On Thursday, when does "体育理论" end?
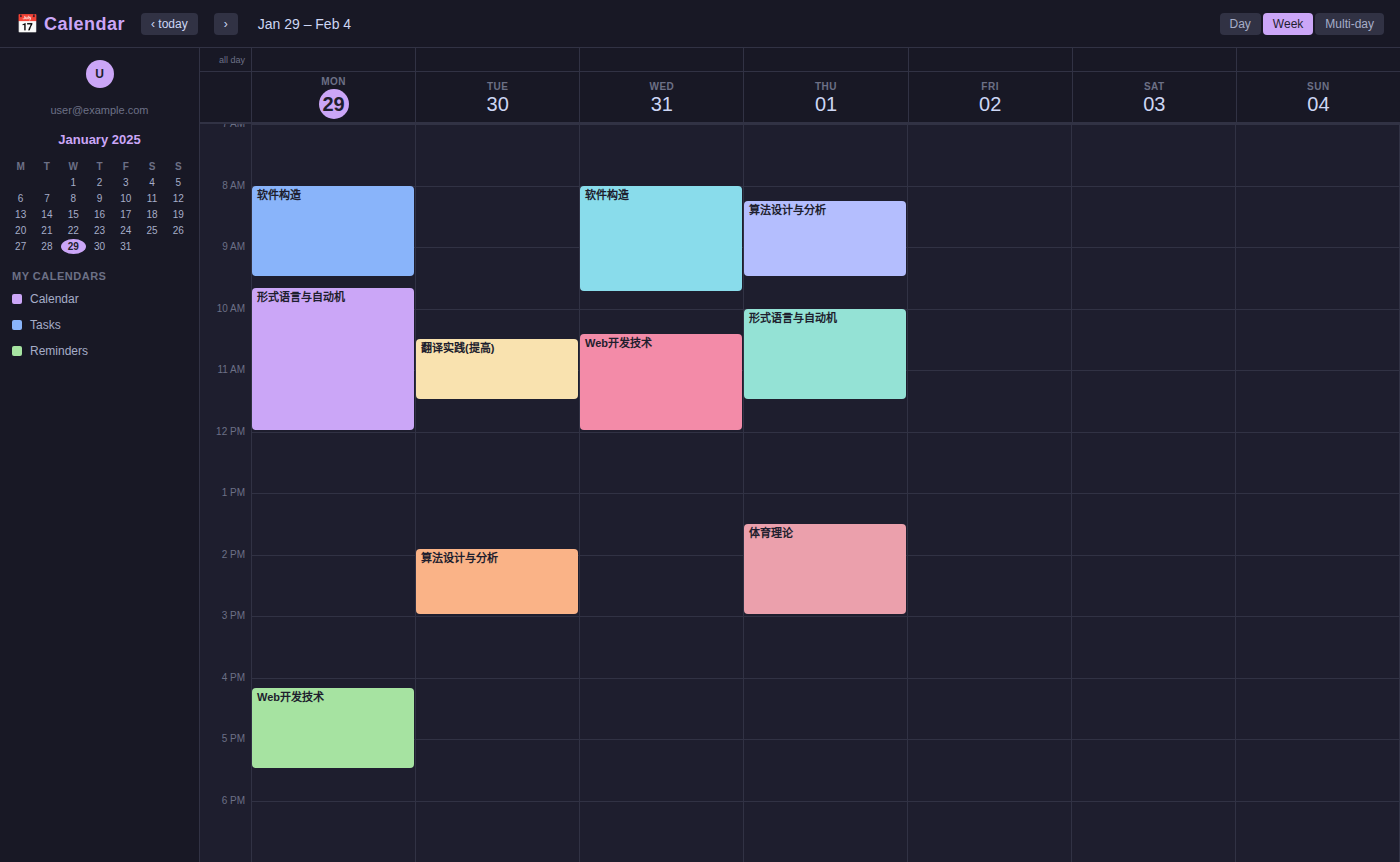
3:00 PM